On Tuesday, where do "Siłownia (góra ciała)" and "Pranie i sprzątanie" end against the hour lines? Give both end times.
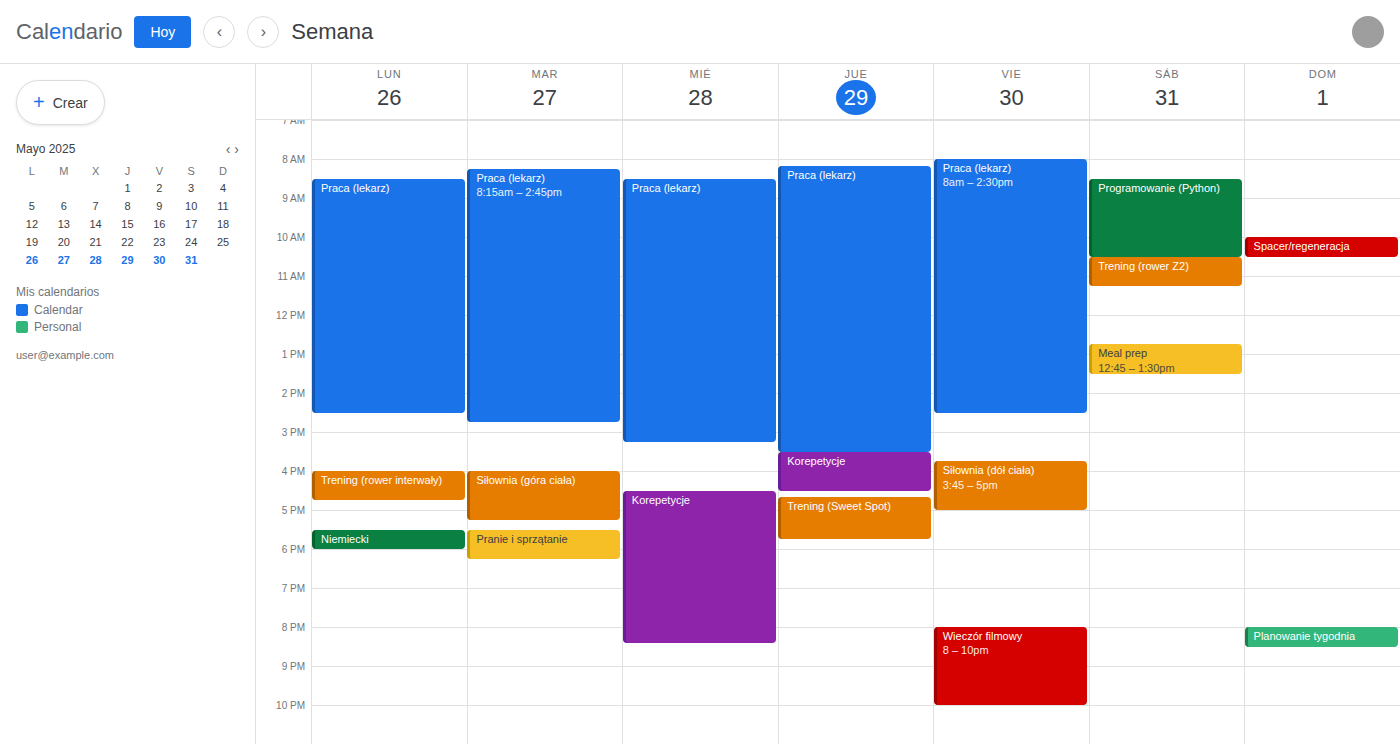
"Siłownia (góra ciała)": 5:15 PM, neither: a quarter of the way from the 5 PM line to the 6 PM line. "Pranie i sprzątanie": 6:15 PM, neither: a quarter of the way from the 6 PM line to the 7 PM line.